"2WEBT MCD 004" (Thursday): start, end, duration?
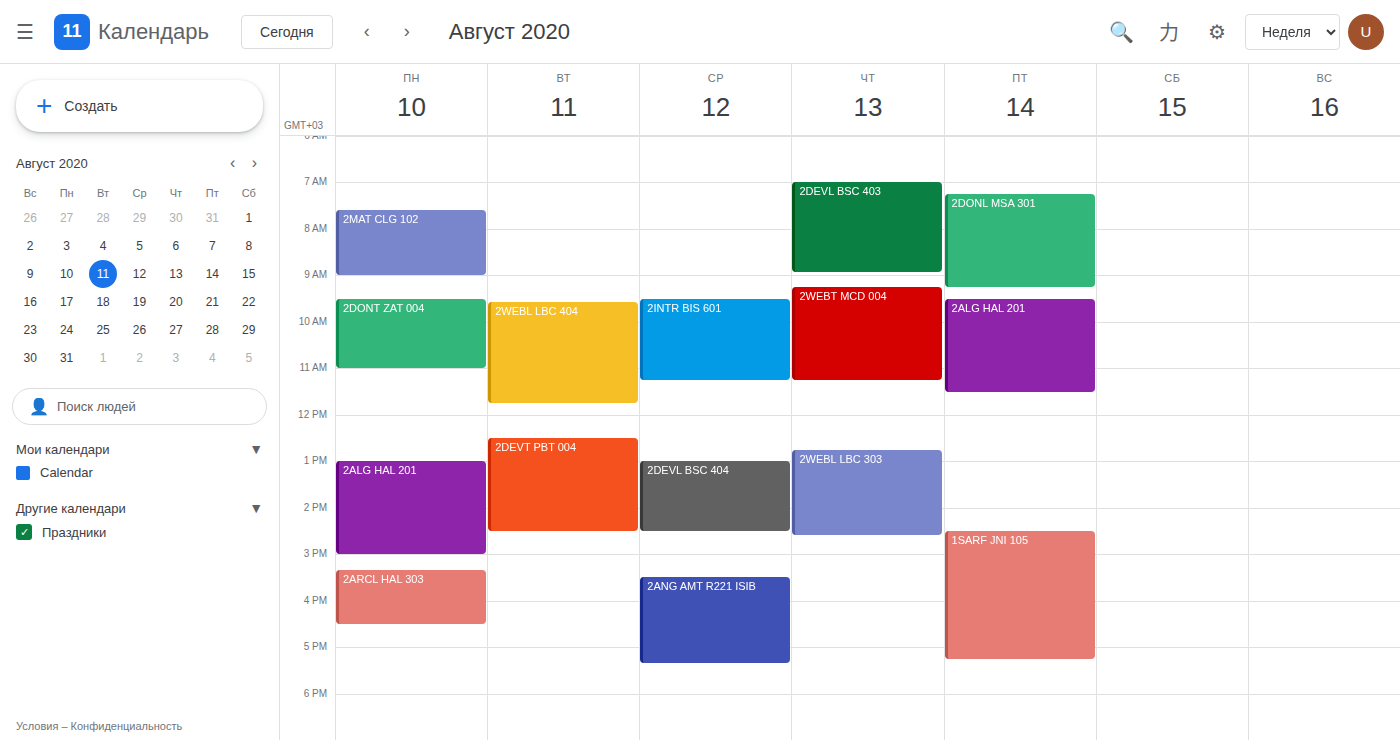
09:15 to 11:15, 2 hours